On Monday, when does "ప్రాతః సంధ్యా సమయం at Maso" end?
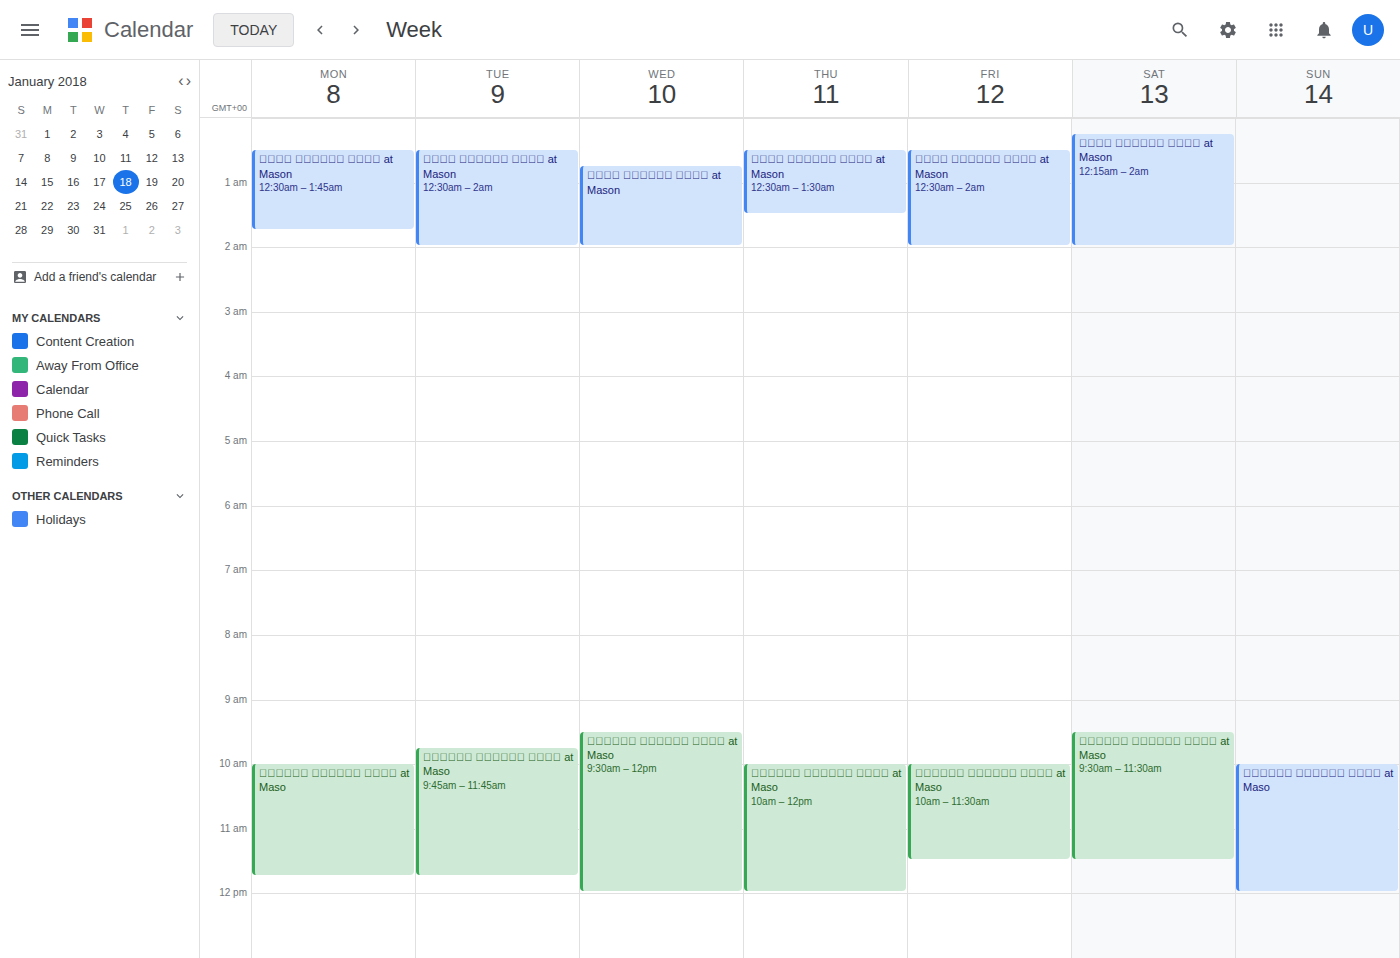
11:45 AM